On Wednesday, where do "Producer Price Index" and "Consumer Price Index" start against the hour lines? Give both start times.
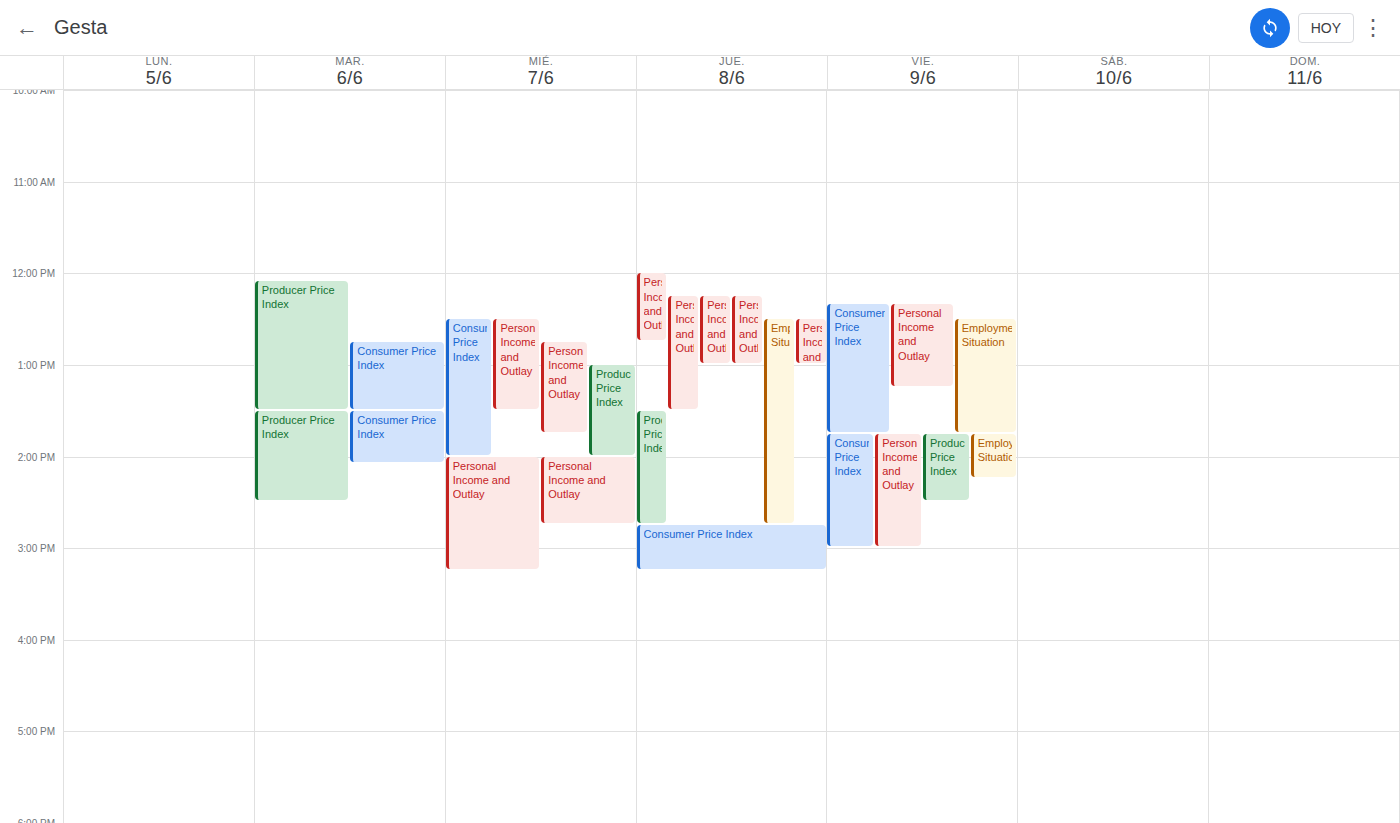
"Producer Price Index": 1:00 PM, exactly on the 1 PM line. "Consumer Price Index": 12:30 PM, halfway between the 12 PM and 1 PM lines.